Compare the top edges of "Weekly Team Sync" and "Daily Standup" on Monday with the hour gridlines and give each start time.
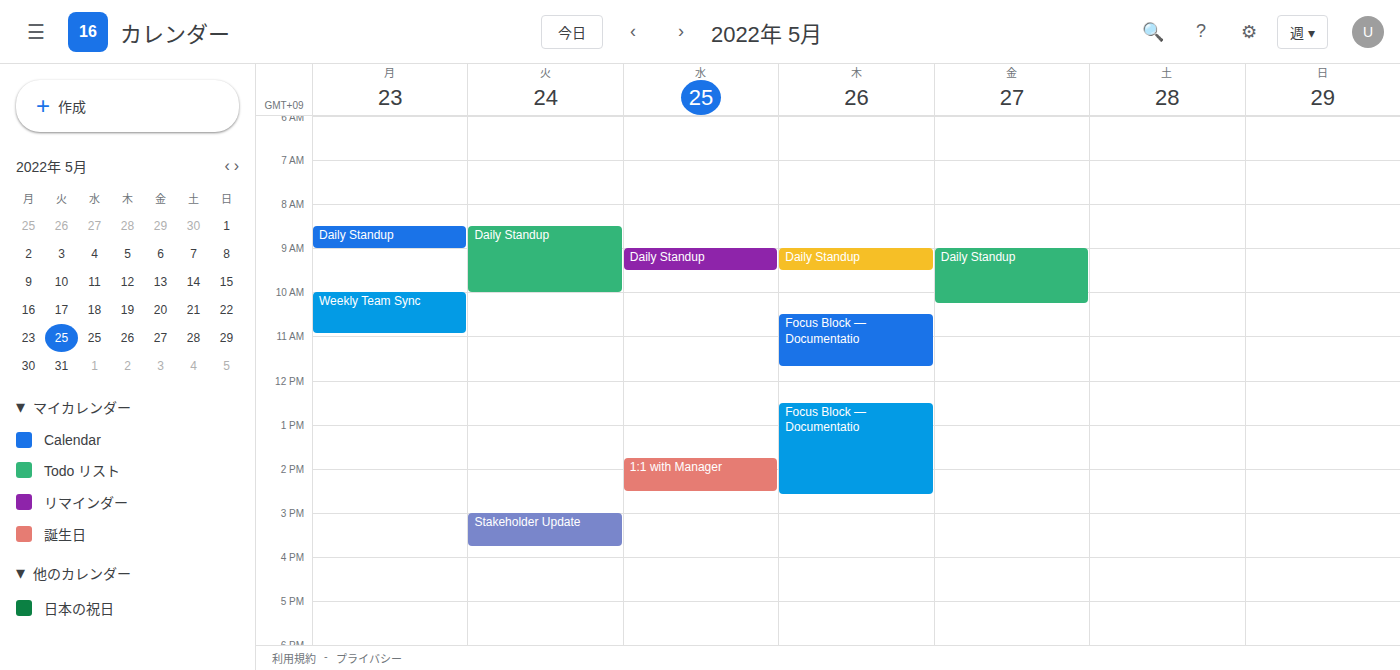
"Weekly Team Sync": 10:00 AM, exactly on the 10 AM line. "Daily Standup": 8:30 AM, halfway between the 8 AM and 9 AM lines.